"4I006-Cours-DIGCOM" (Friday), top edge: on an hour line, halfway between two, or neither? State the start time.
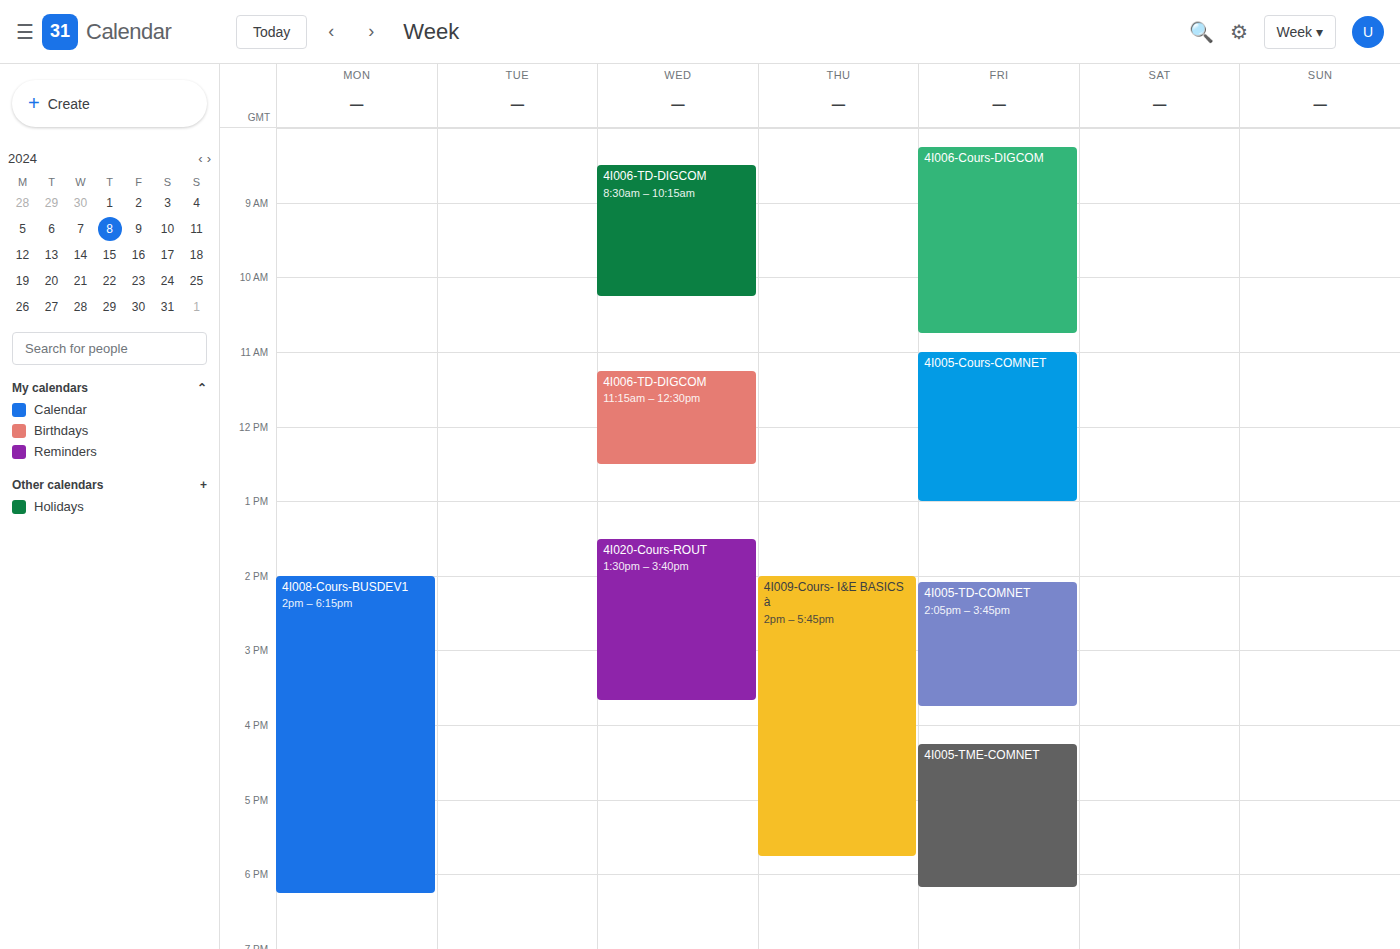
8:15 AM -- neither: a quarter of the way from the 8 AM line to the 9 AM line.